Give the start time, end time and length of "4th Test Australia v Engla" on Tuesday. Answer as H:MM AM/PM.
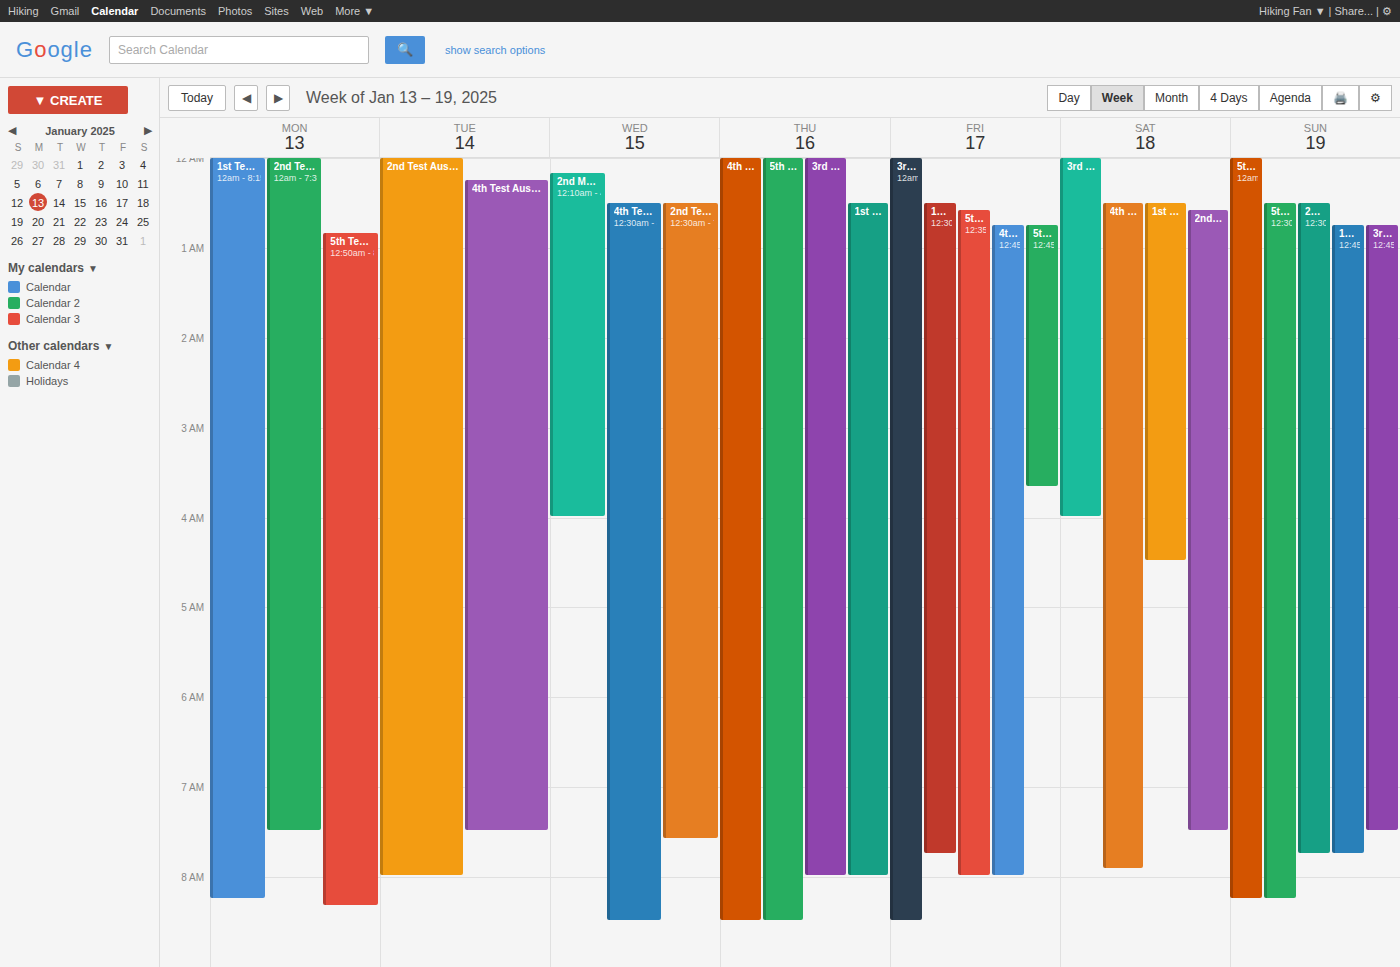
12:15 AM to 7:30 AM, 7 hours 15 minutes